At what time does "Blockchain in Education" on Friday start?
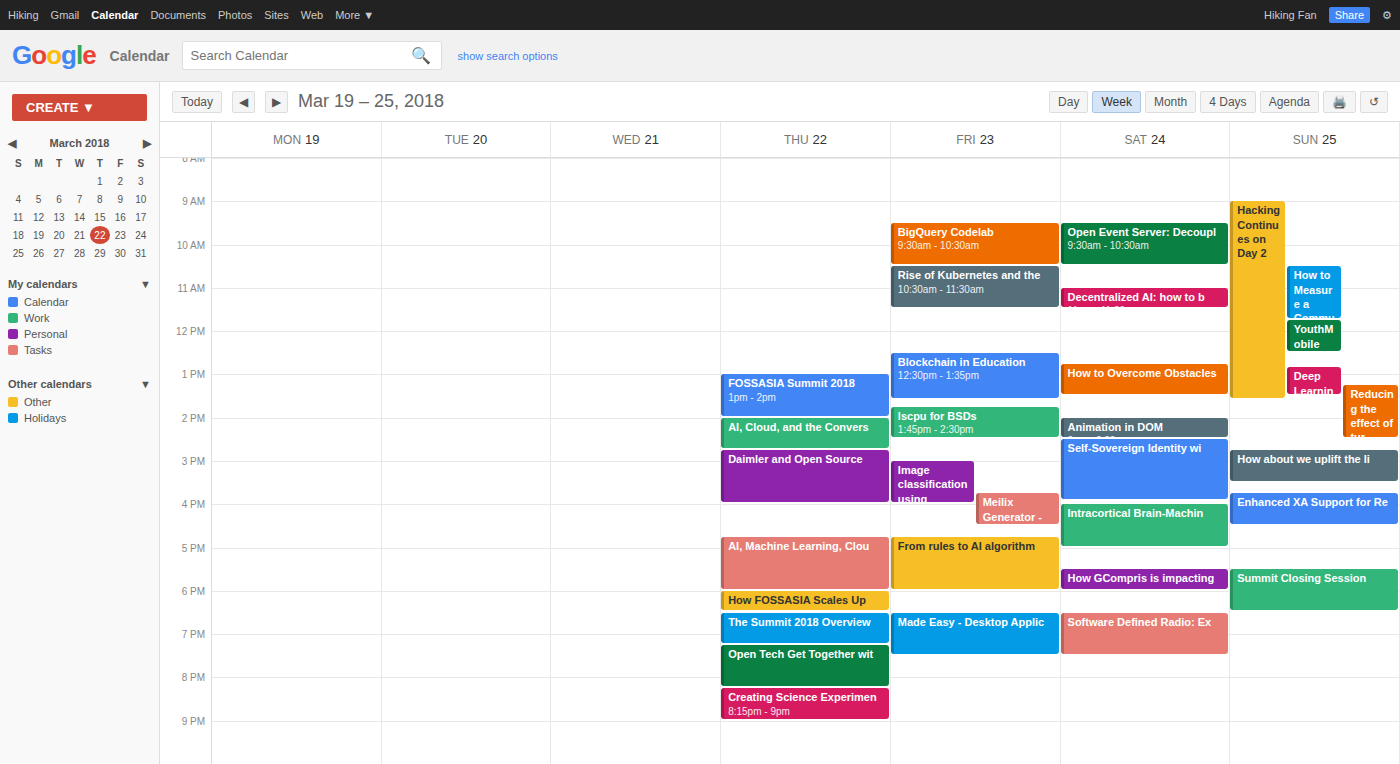
12:30